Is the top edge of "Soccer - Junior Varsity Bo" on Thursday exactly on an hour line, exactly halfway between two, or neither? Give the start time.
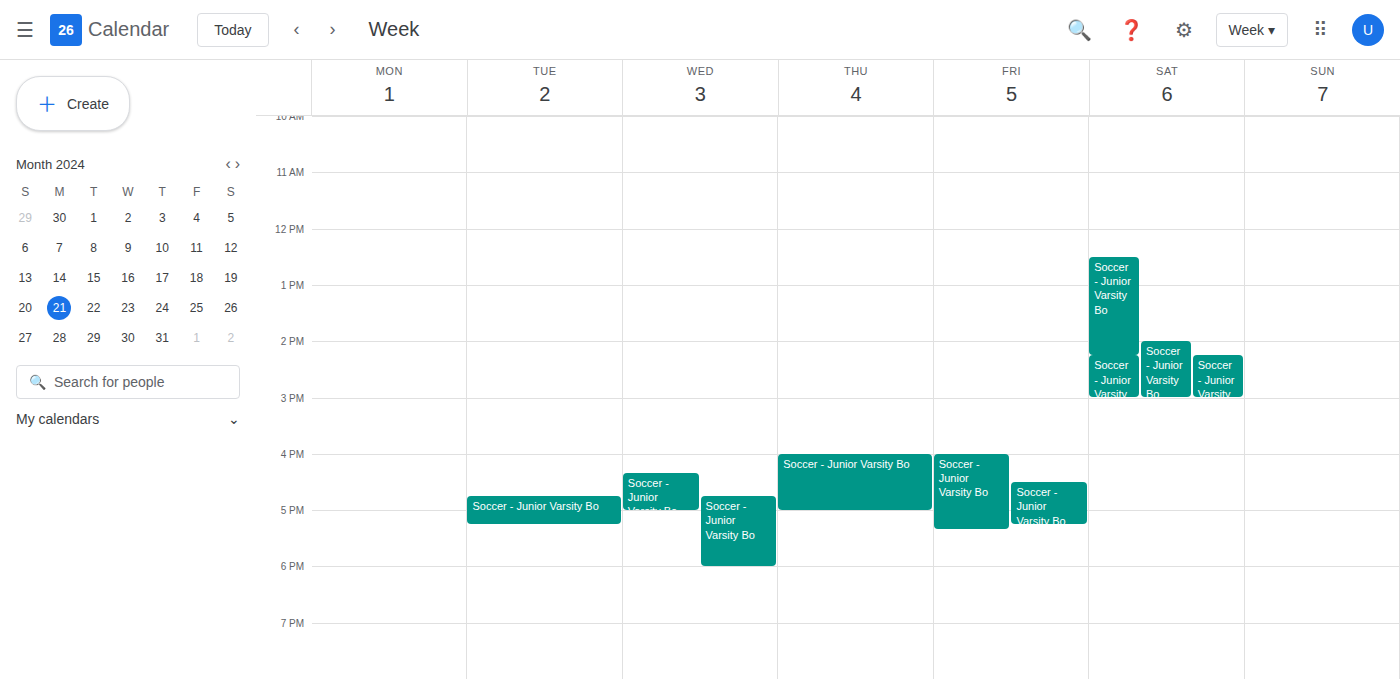
4:00 PM -- exactly on the 4 PM line.